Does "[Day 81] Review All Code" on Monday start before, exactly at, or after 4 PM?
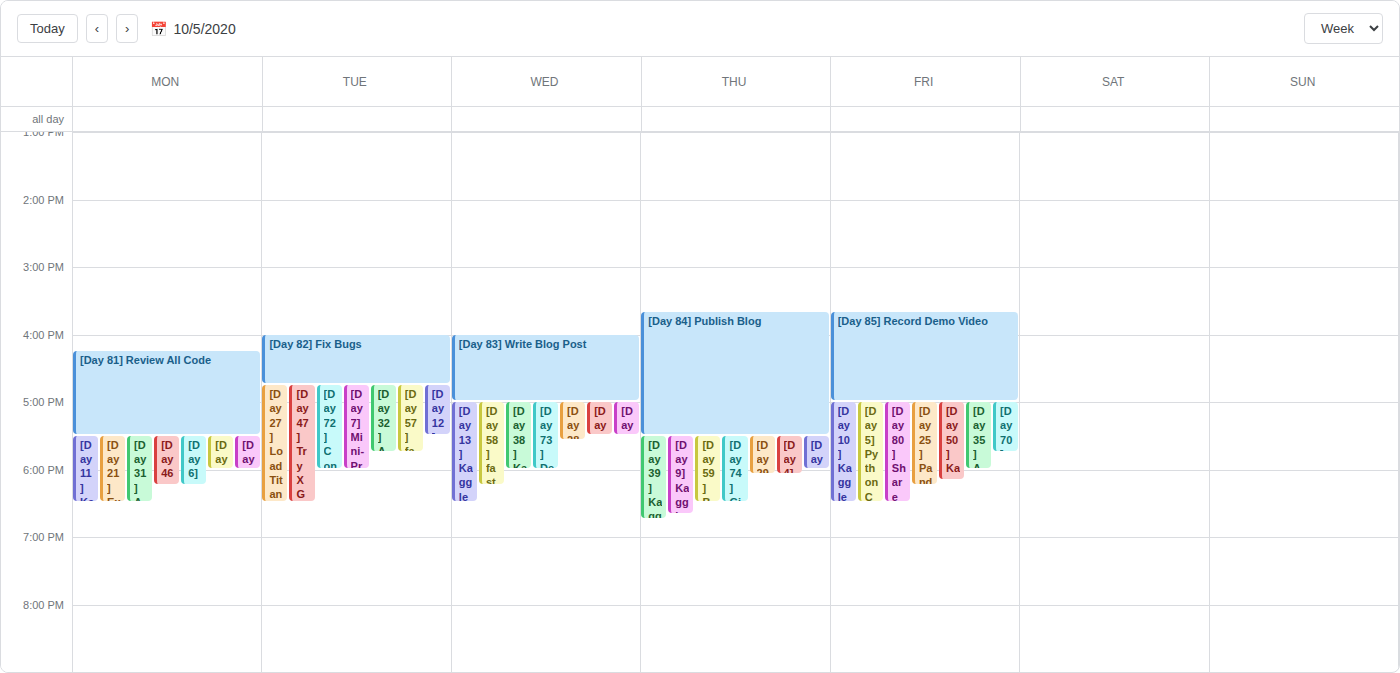
4:15 PM -- after 4 PM, 15 minutes below the 4 PM line.